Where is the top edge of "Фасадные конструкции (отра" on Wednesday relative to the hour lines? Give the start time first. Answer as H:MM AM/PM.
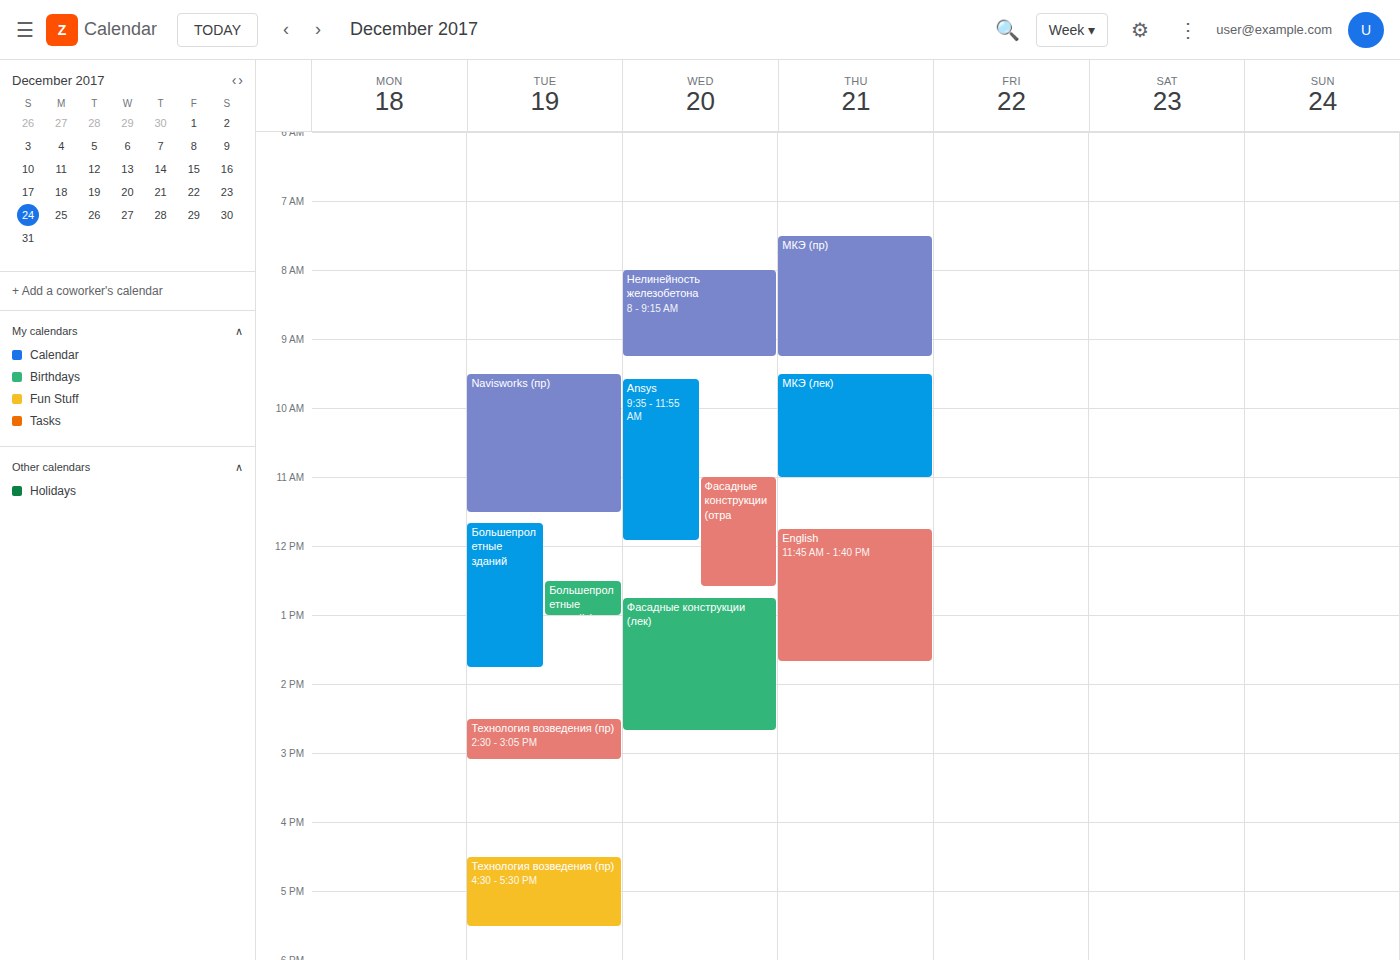
11:00 AM -- exactly on the 11 AM line.